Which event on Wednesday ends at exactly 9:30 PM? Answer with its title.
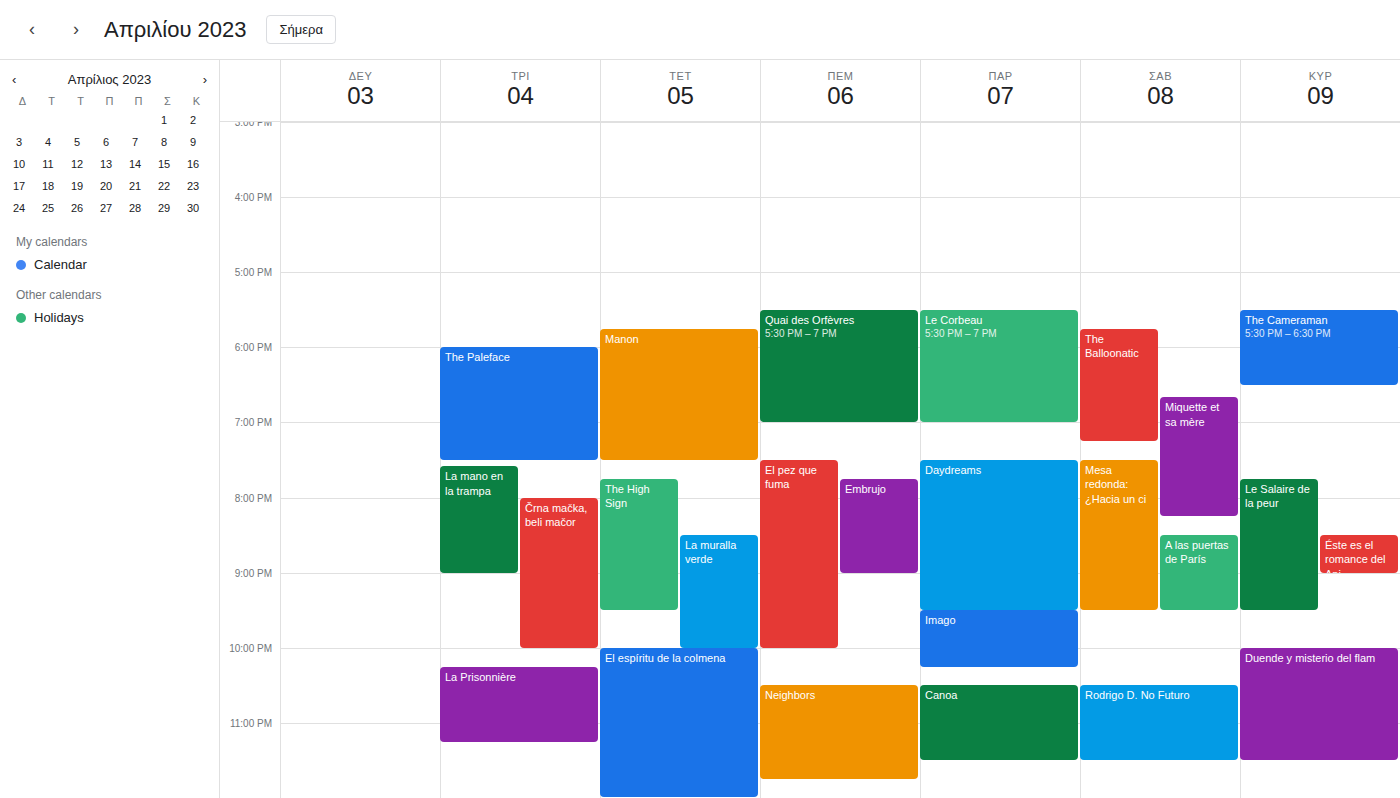
"The High Sign"